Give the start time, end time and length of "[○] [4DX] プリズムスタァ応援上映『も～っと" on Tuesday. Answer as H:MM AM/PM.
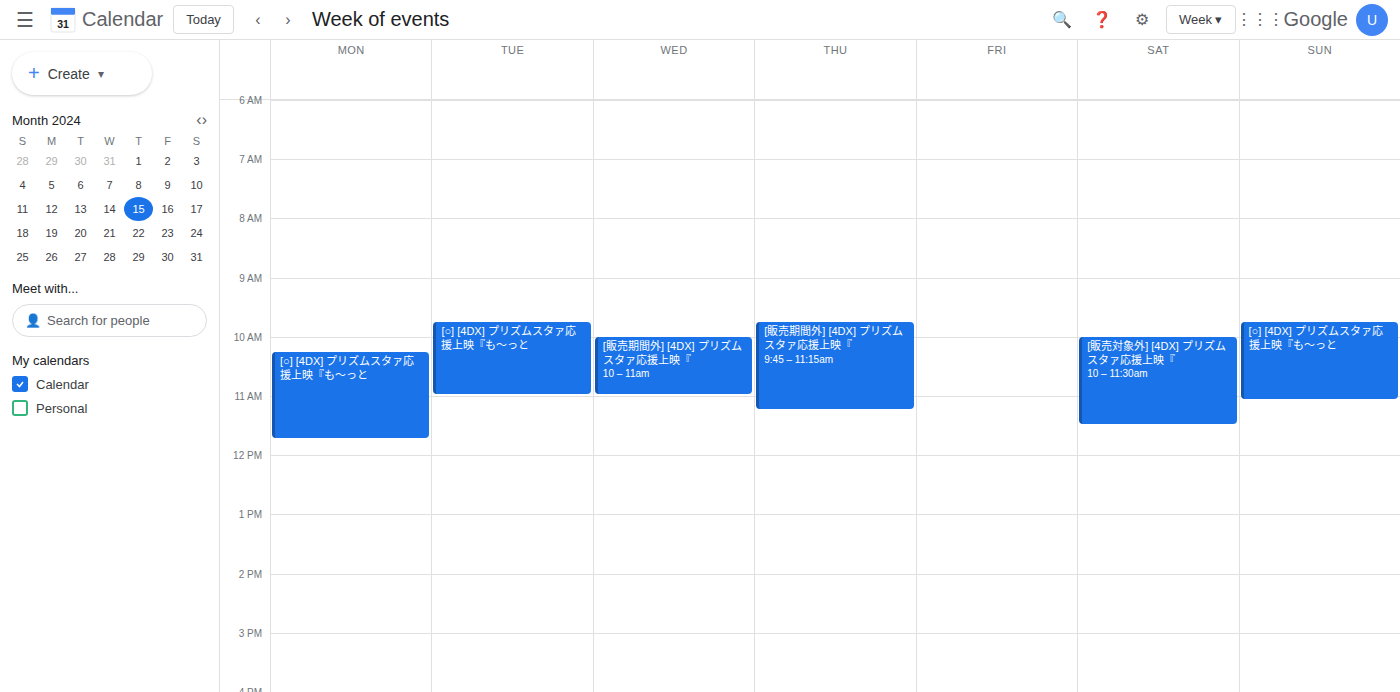
9:45 AM to 11:00 AM, 1 hour 15 minutes